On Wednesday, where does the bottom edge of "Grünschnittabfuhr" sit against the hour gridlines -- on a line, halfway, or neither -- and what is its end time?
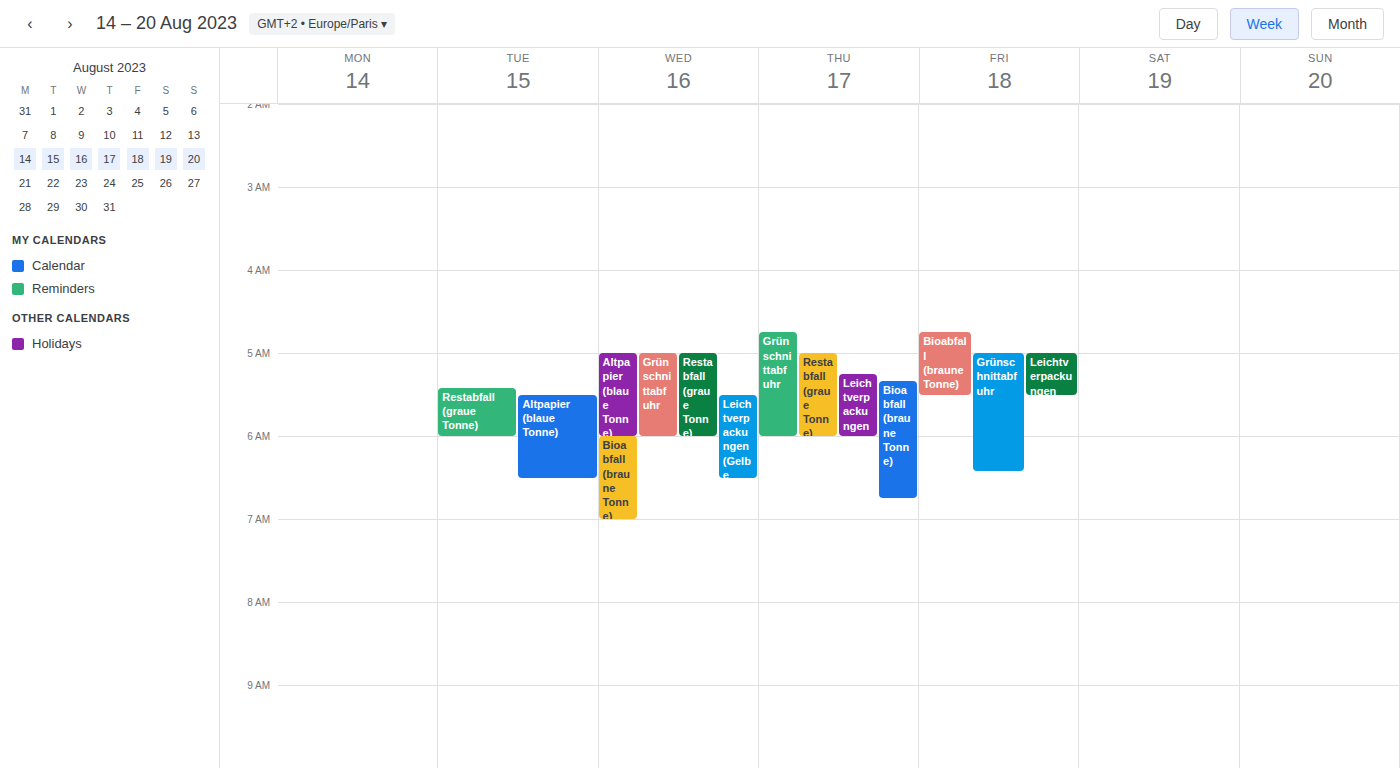
6:00 AM -- exactly on the 6 AM line.